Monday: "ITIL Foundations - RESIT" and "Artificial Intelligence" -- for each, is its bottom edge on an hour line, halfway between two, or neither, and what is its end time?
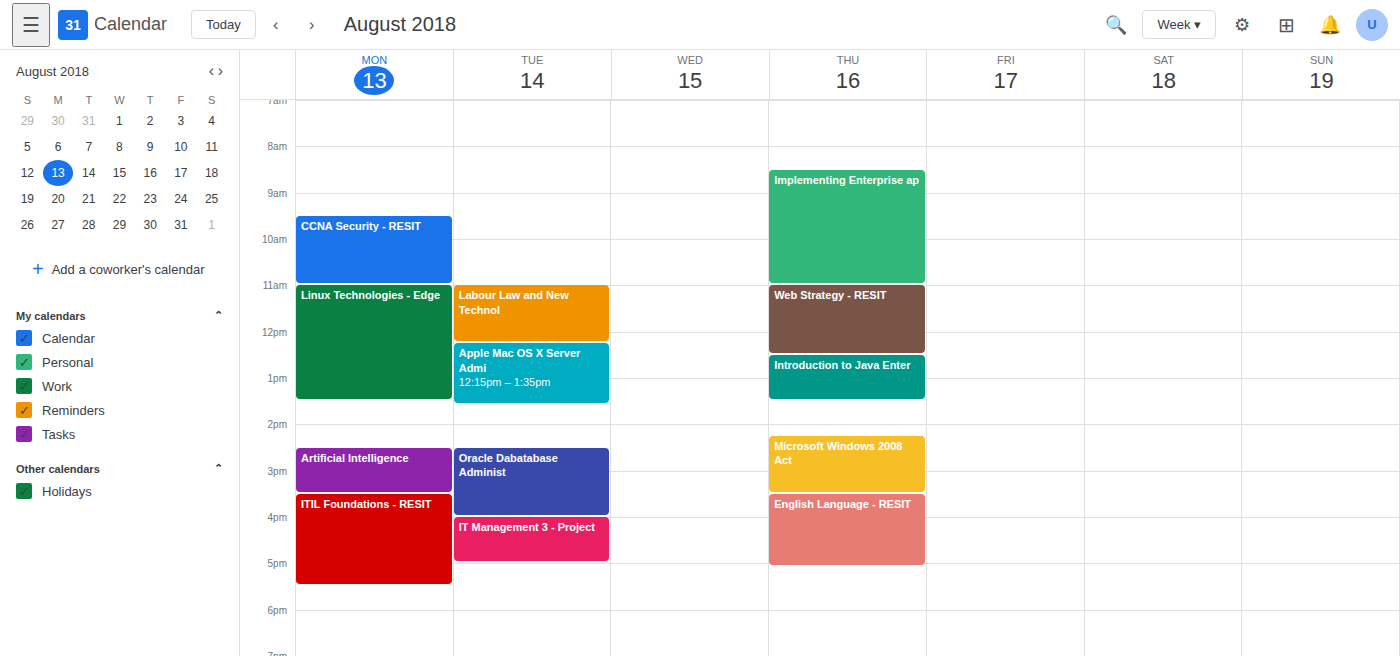
"ITIL Foundations - RESIT": 5:30 PM, halfway between the 5 PM and 6 PM lines. "Artificial Intelligence": 3:30 PM, halfway between the 3 PM and 4 PM lines.